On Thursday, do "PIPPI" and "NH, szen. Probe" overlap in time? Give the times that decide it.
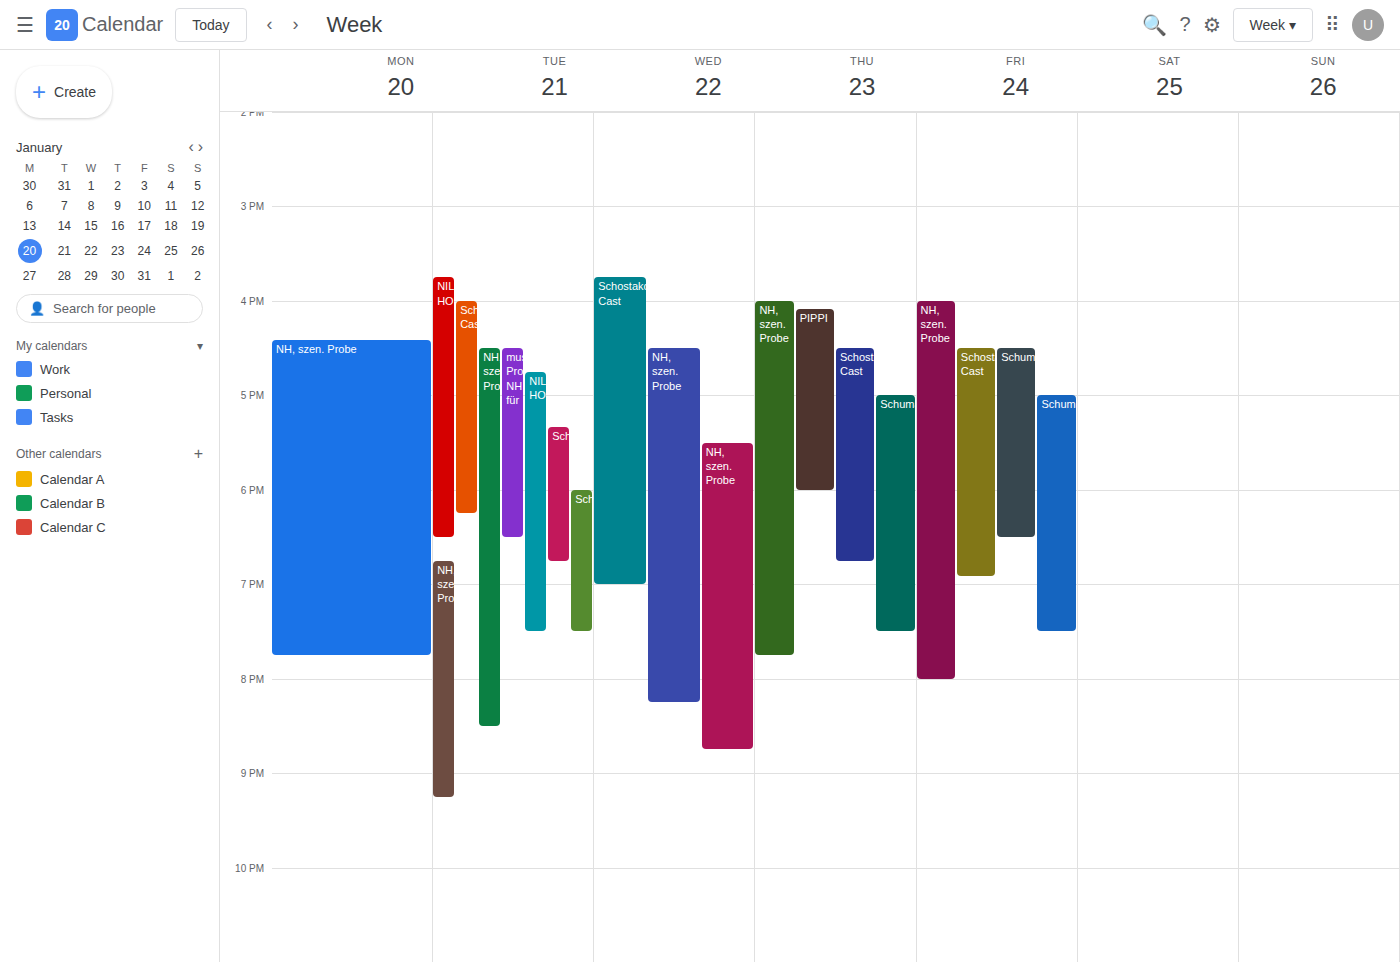
"PIPPI" runs 4:05 PM to 6:00 PM, inside "NH, szen. Probe" -- they overlap.